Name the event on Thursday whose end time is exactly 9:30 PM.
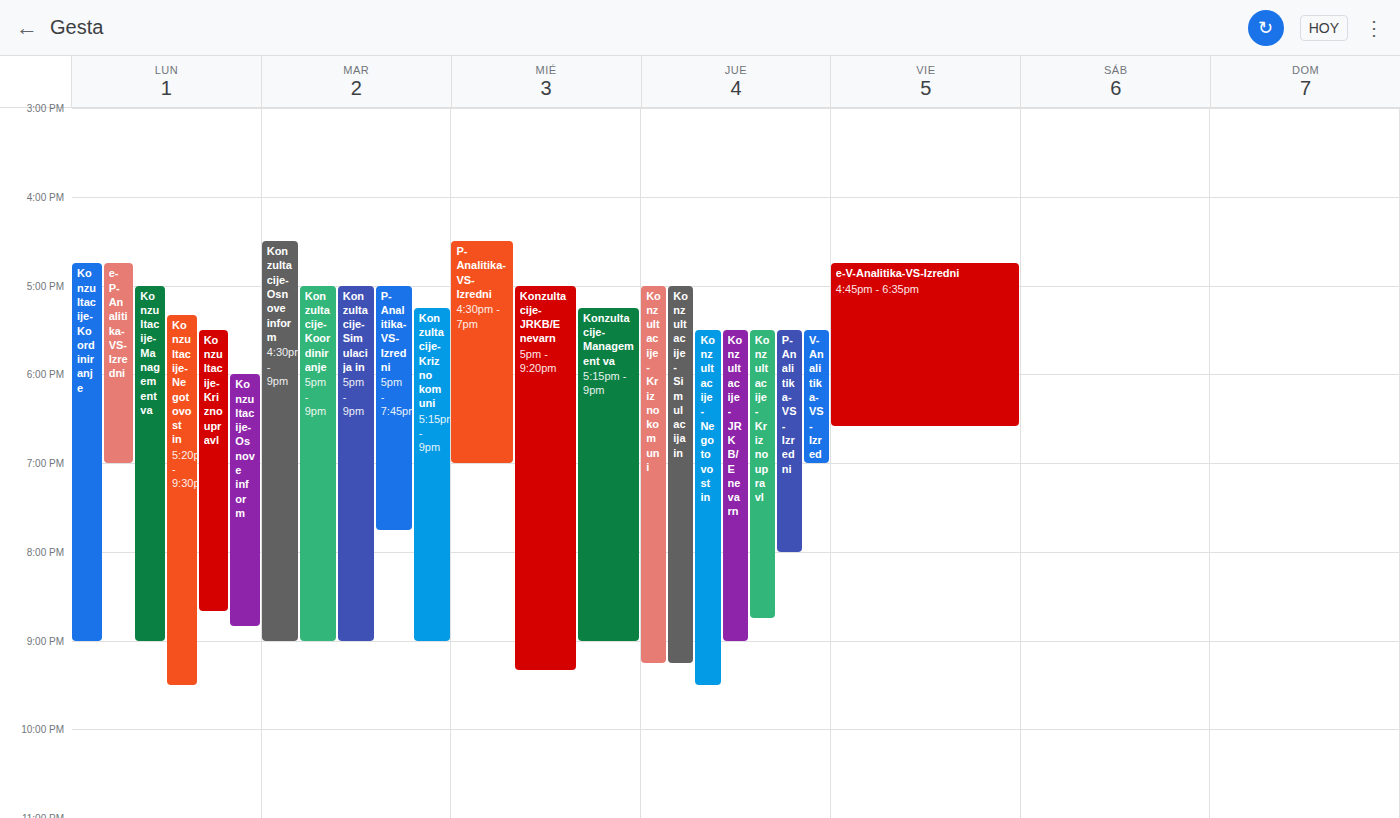
"Konzultacije-Negotovost in"